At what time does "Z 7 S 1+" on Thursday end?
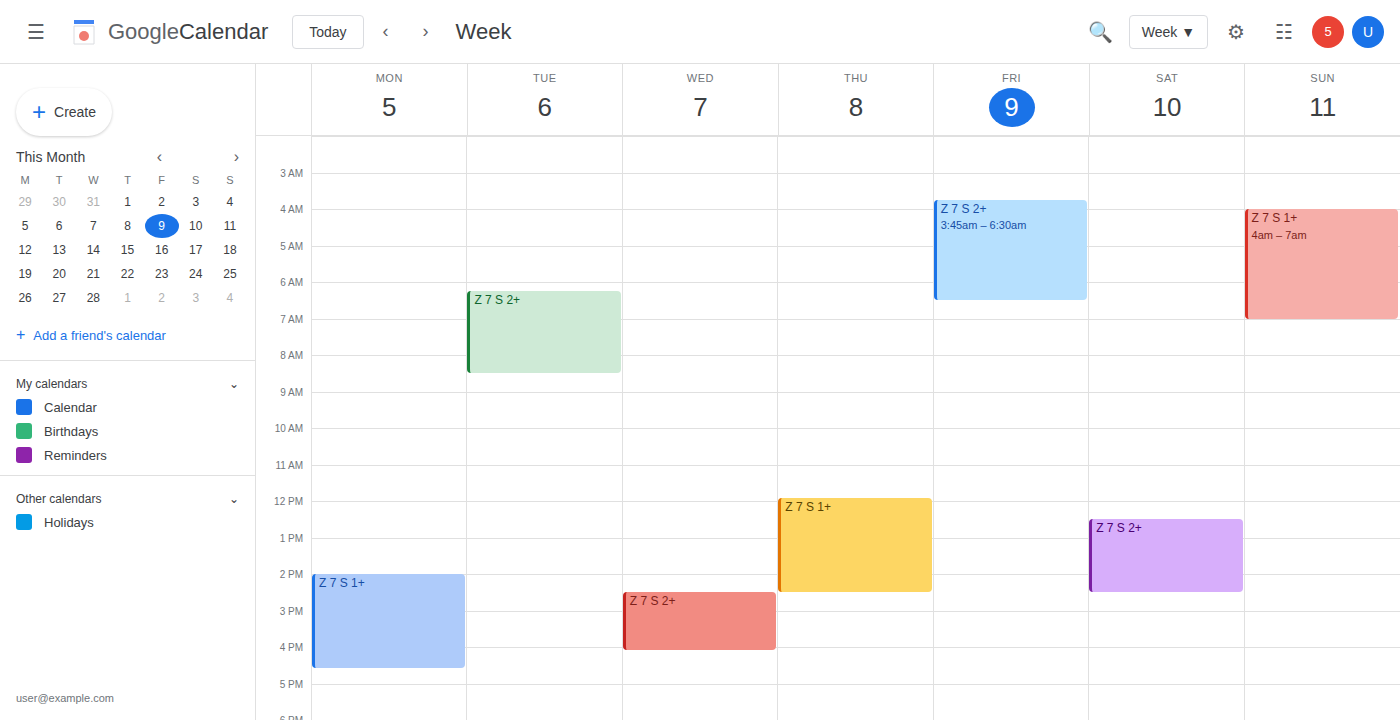
2:30 PM